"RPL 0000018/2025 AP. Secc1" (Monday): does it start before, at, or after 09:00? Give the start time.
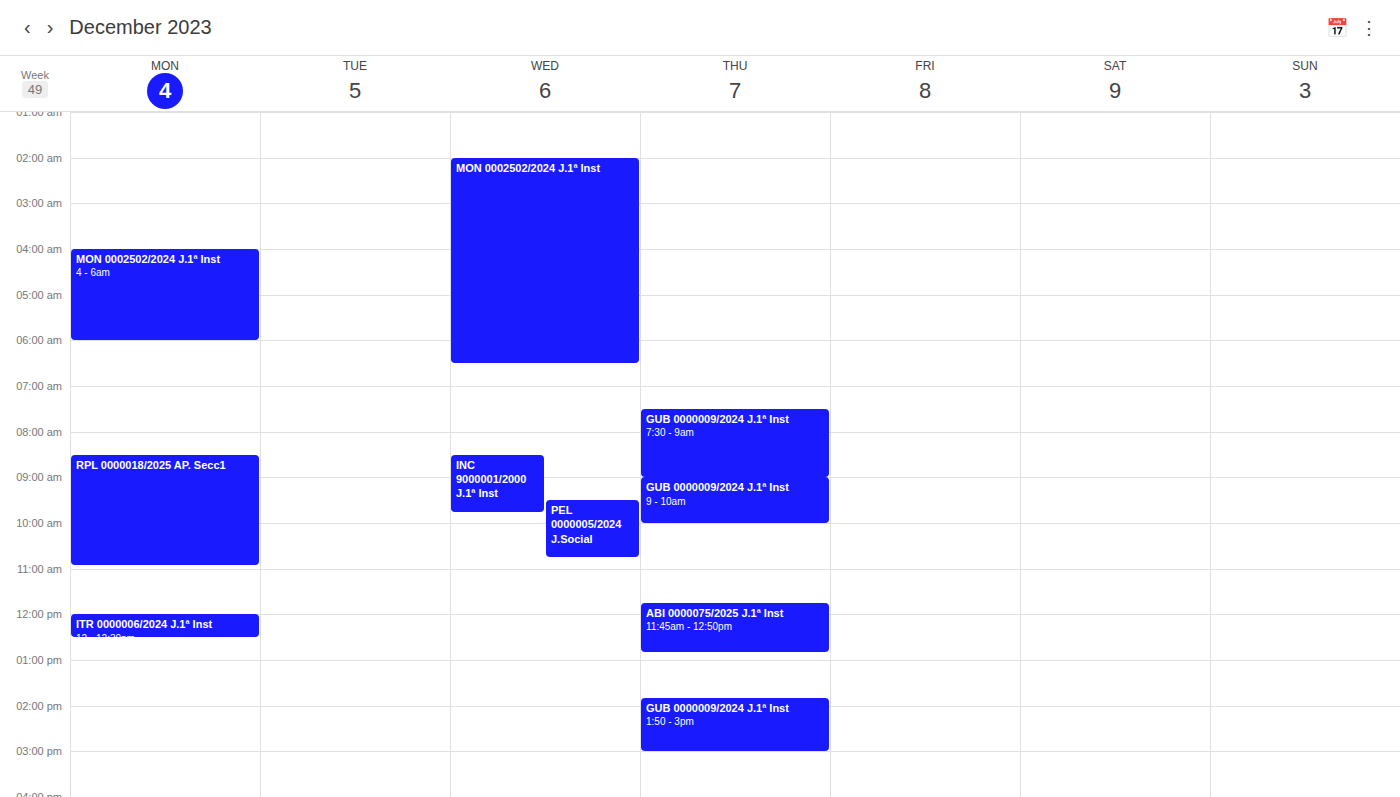
08:30 -- before 09:00, 30 minutes above the 09:00 line.